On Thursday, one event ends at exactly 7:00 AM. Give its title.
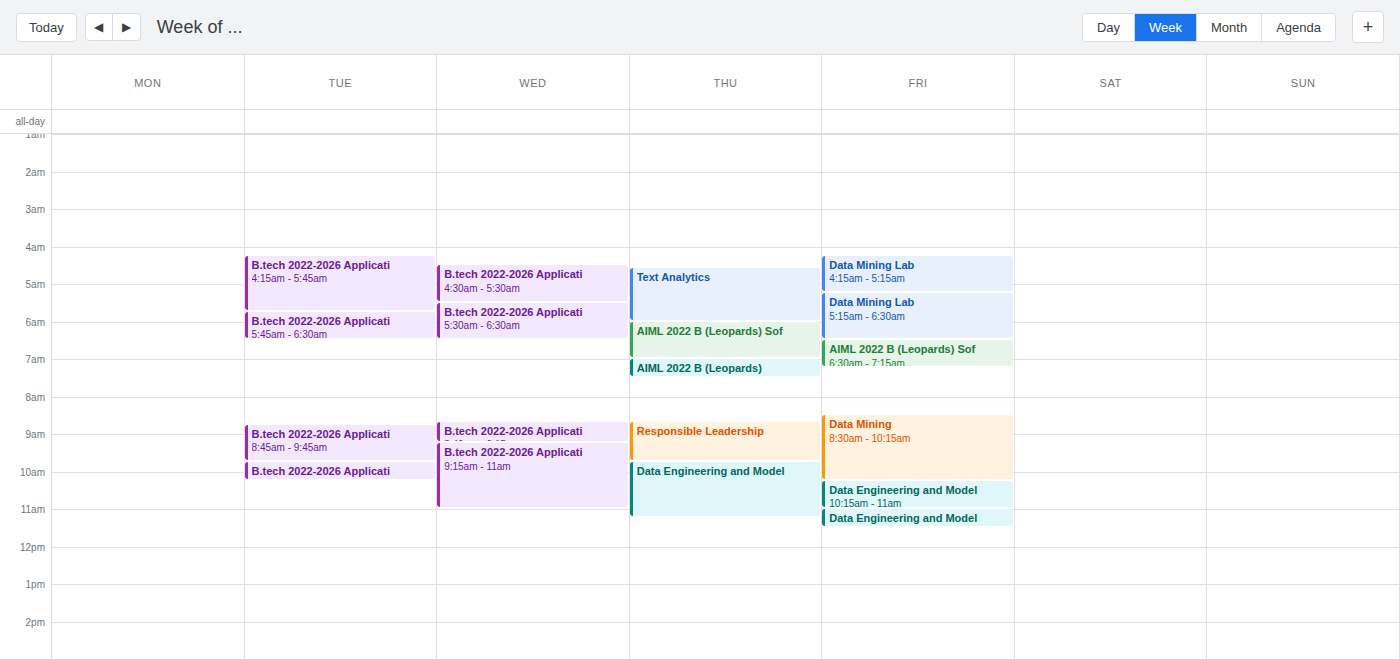
"AIML 2022 B (Leopards) Sof"